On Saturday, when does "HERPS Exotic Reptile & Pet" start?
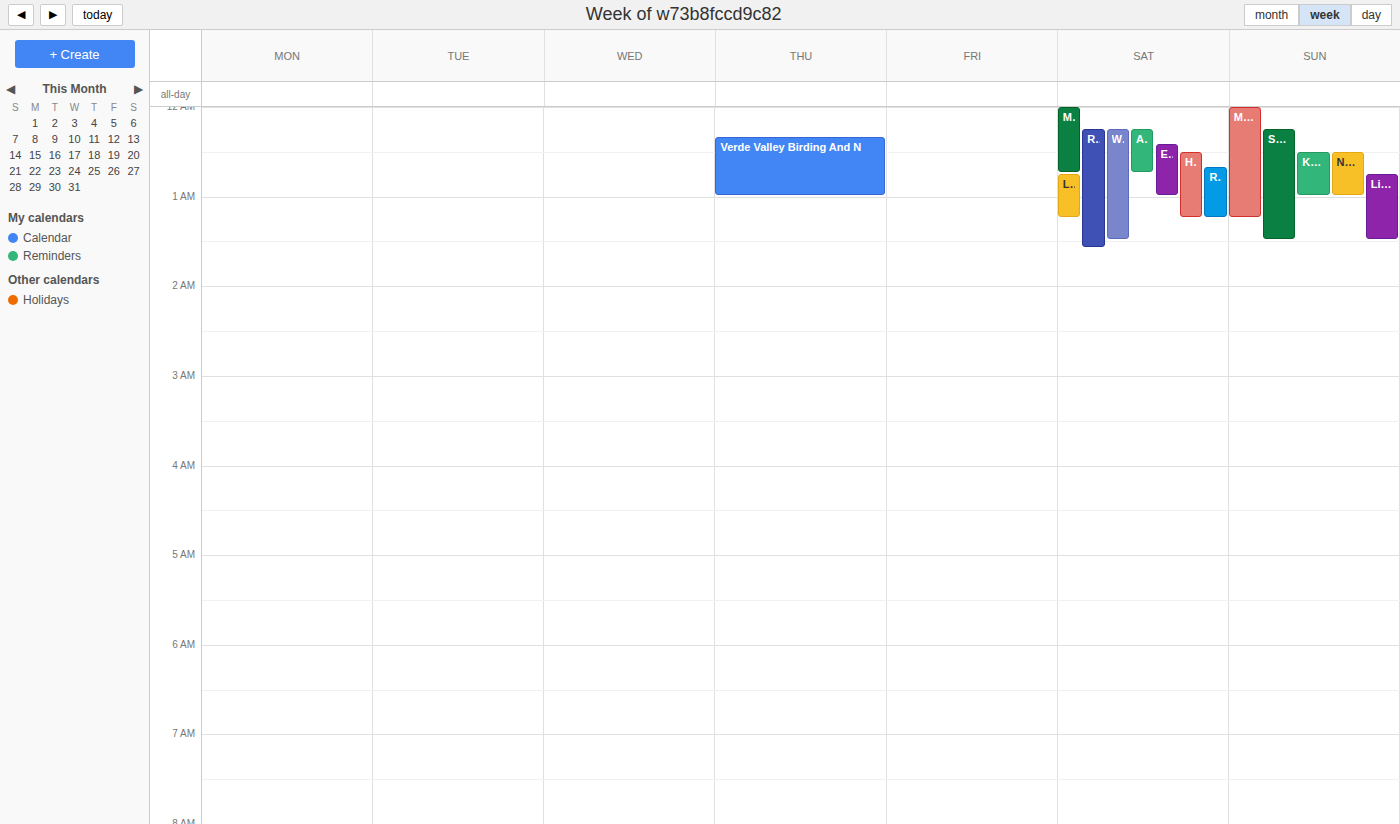
12:30 AM